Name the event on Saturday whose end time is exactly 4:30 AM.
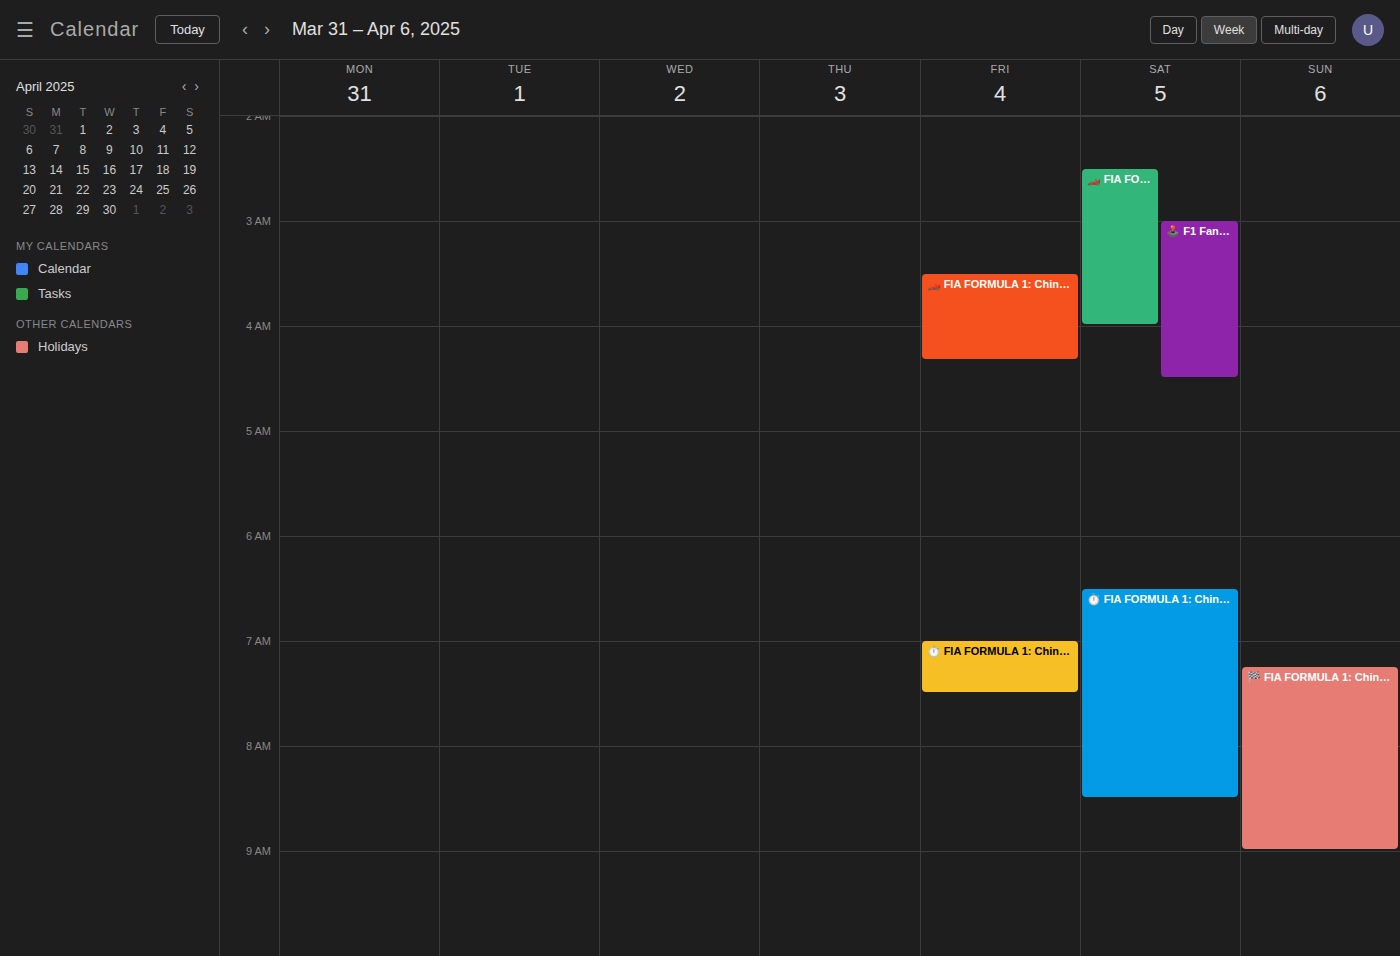
"🕹️ F1 Fantasy Deadline - R"